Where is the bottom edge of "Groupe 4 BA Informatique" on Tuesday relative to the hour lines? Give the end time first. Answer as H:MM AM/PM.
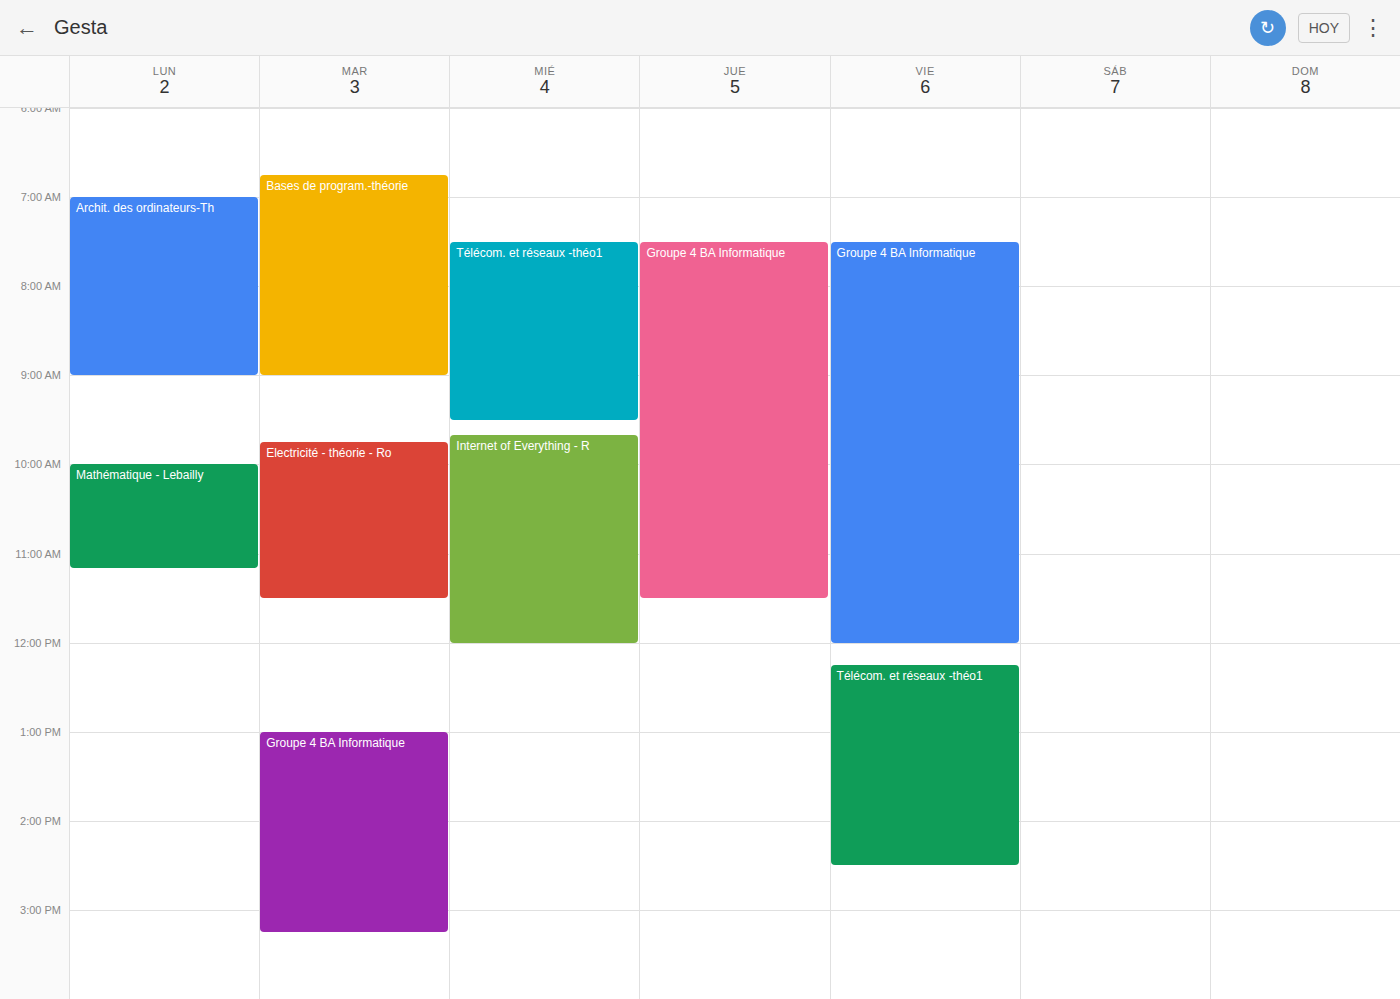
3:15 PM -- neither: a quarter of the way from the 3 PM line to the 4 PM line.